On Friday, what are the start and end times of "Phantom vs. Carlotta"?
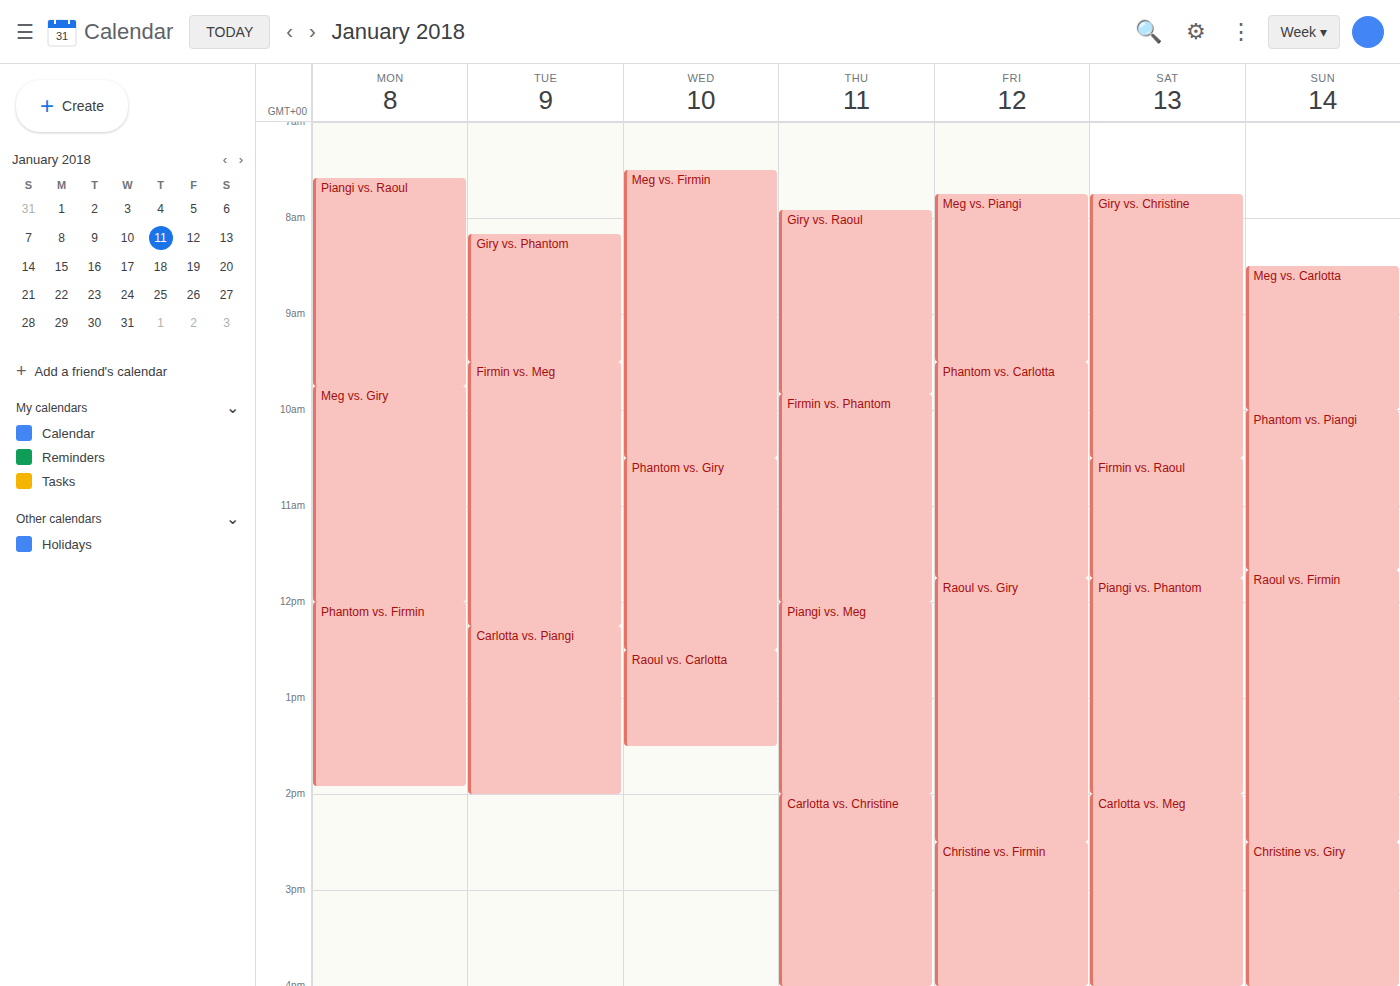
9:30 AM to 11:45 AM